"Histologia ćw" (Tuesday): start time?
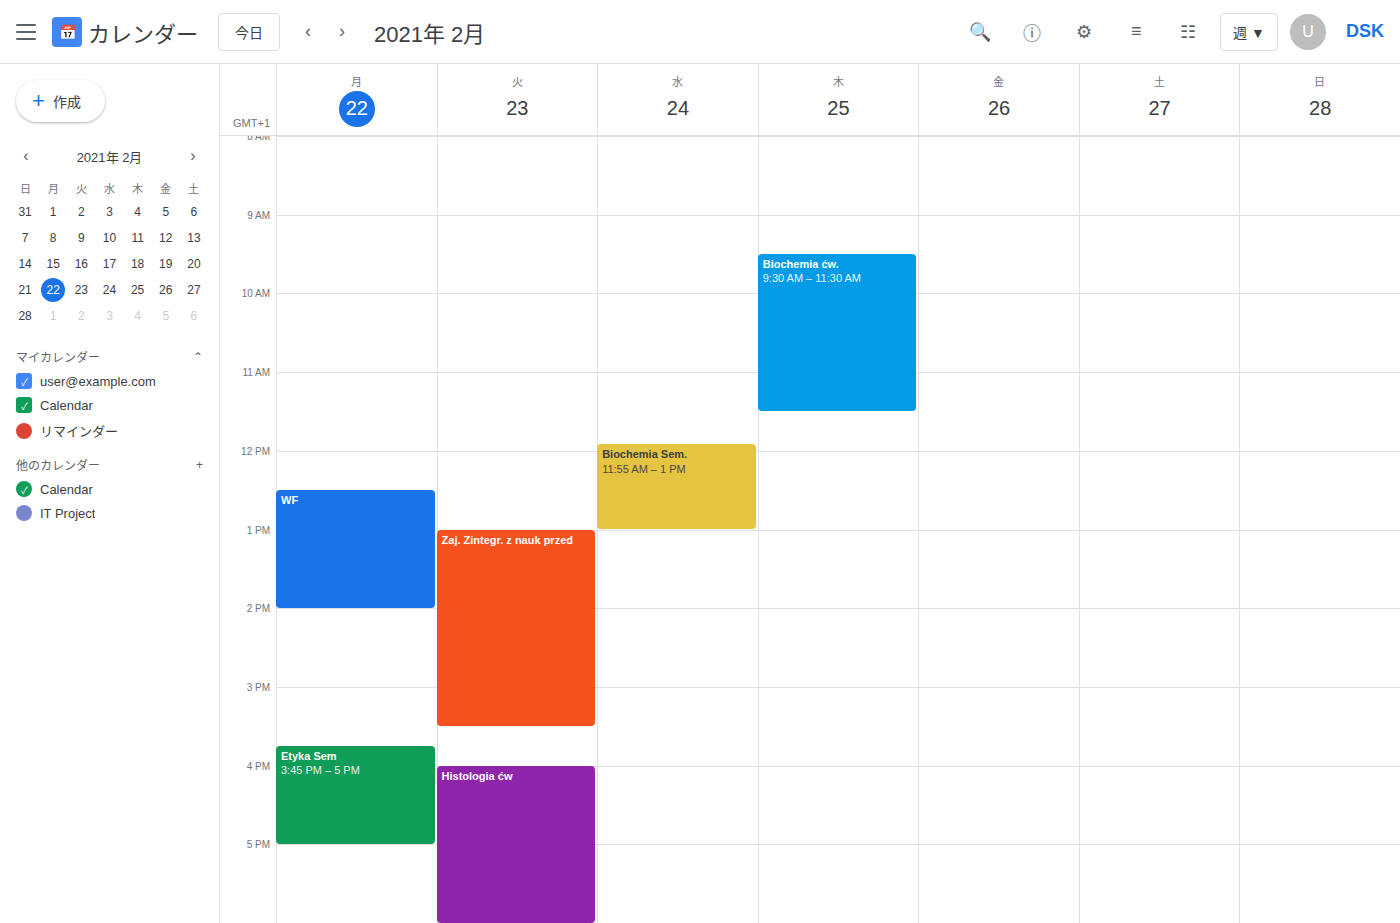
4:00 PM